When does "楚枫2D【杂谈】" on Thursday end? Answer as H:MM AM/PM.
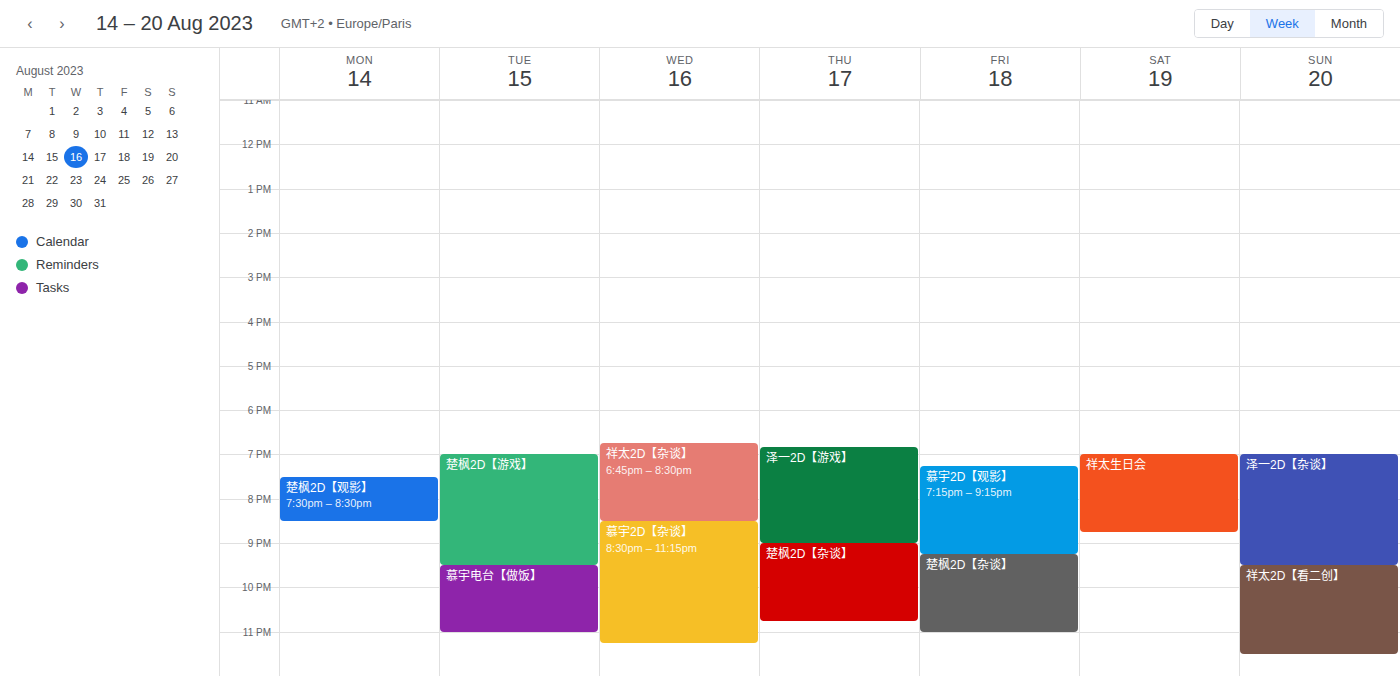
10:45 PM